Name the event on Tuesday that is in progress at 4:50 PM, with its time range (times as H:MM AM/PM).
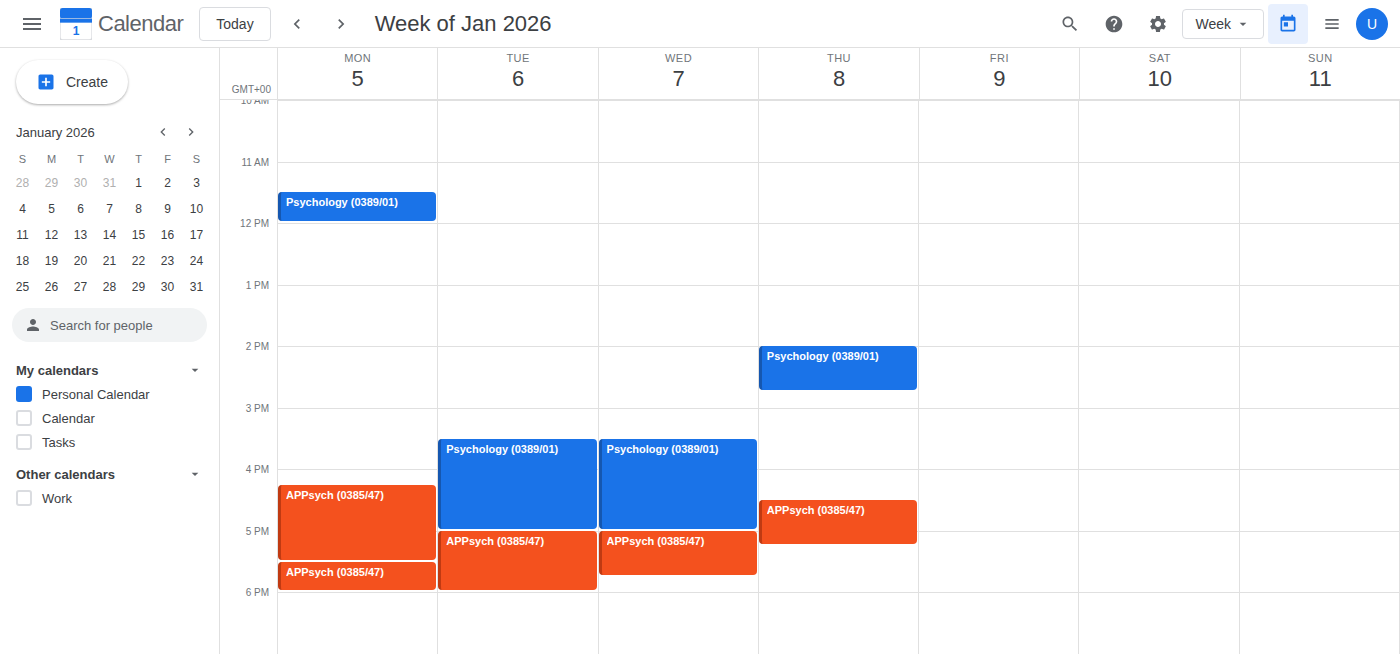
"Psychology (0389/01)", 3:30 PM to 5:00 PM